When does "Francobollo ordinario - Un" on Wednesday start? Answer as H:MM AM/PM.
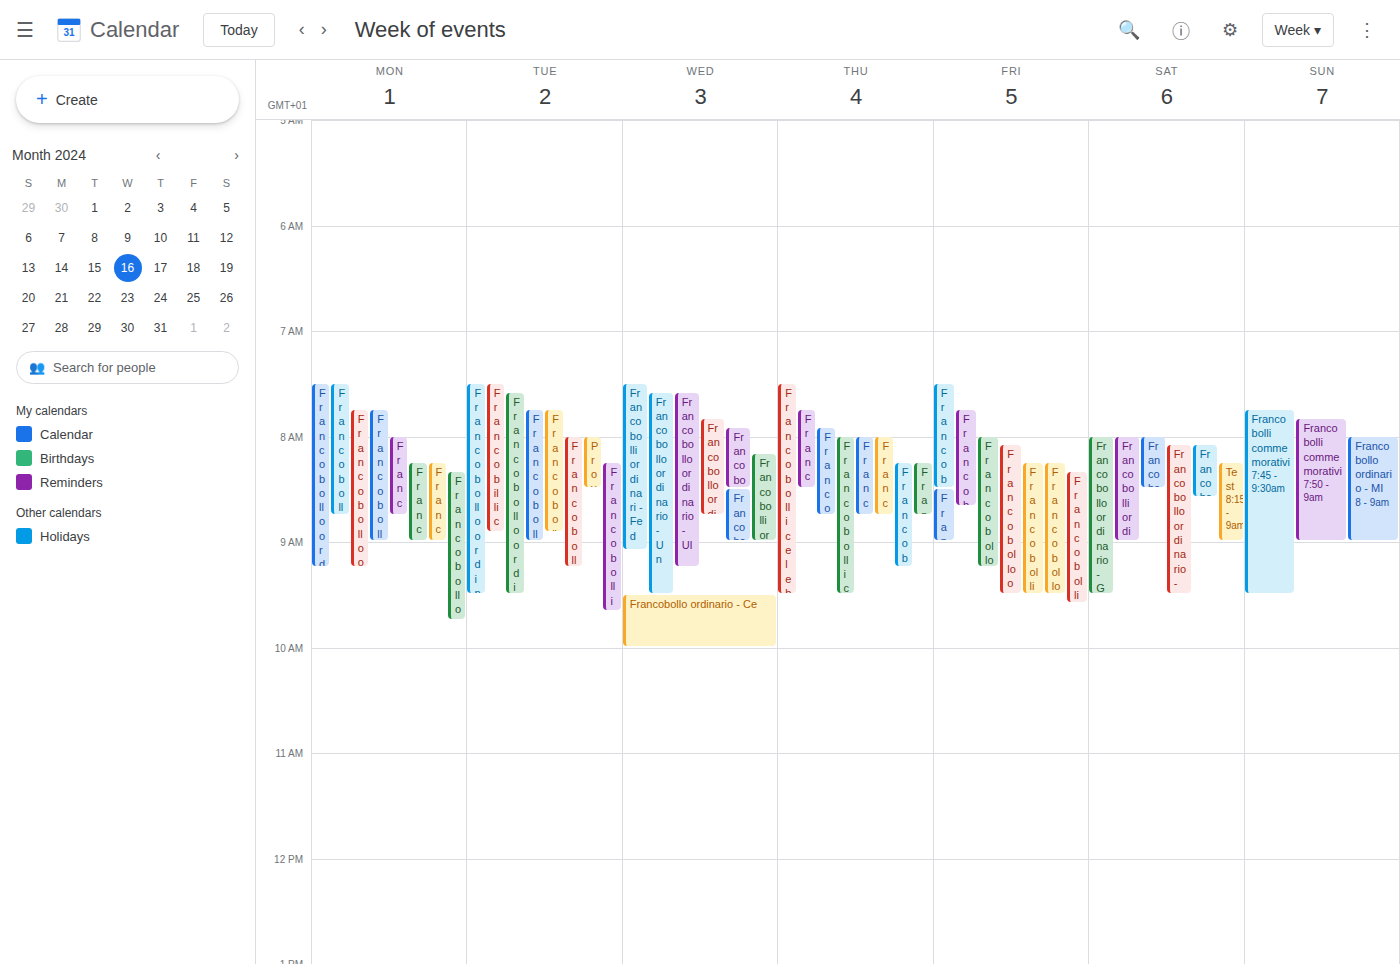
7:35 AM